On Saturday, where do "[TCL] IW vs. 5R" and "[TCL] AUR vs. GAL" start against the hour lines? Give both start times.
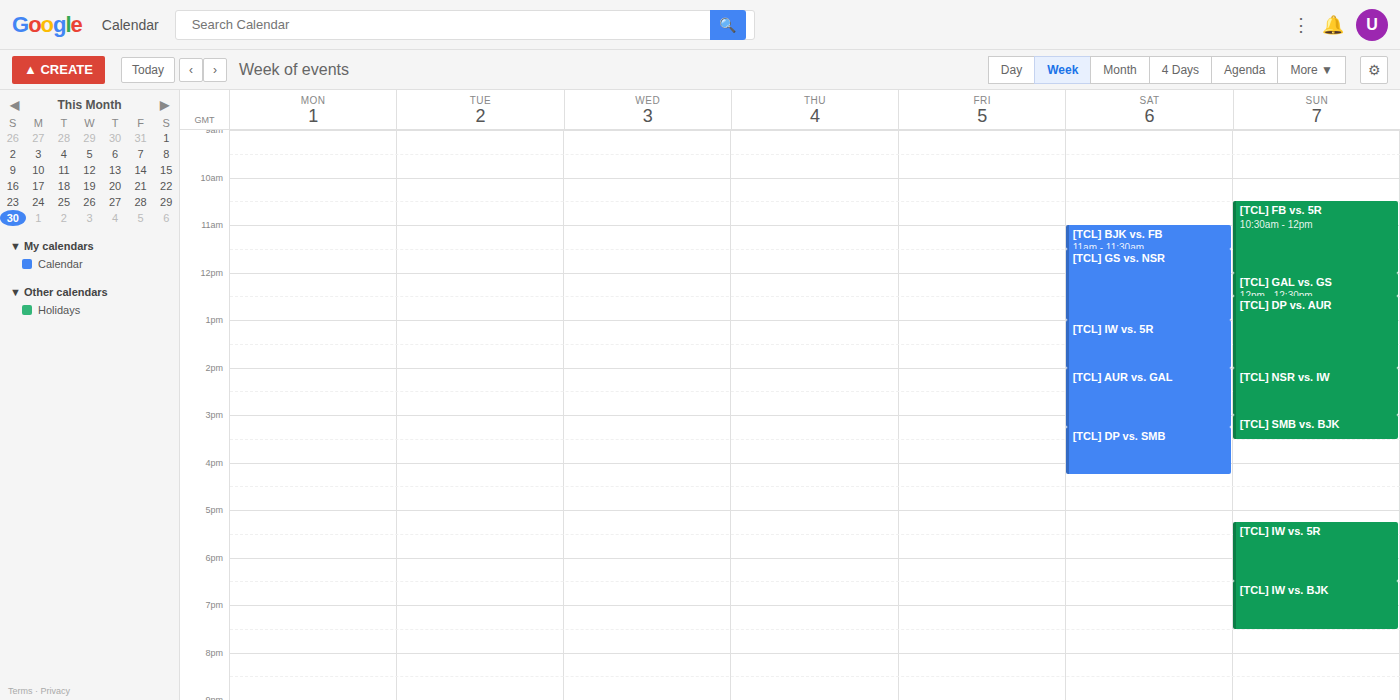
"[TCL] IW vs. 5R": 1:00 PM, exactly on the 1 PM line. "[TCL] AUR vs. GAL": 2:00 PM, exactly on the 2 PM line.